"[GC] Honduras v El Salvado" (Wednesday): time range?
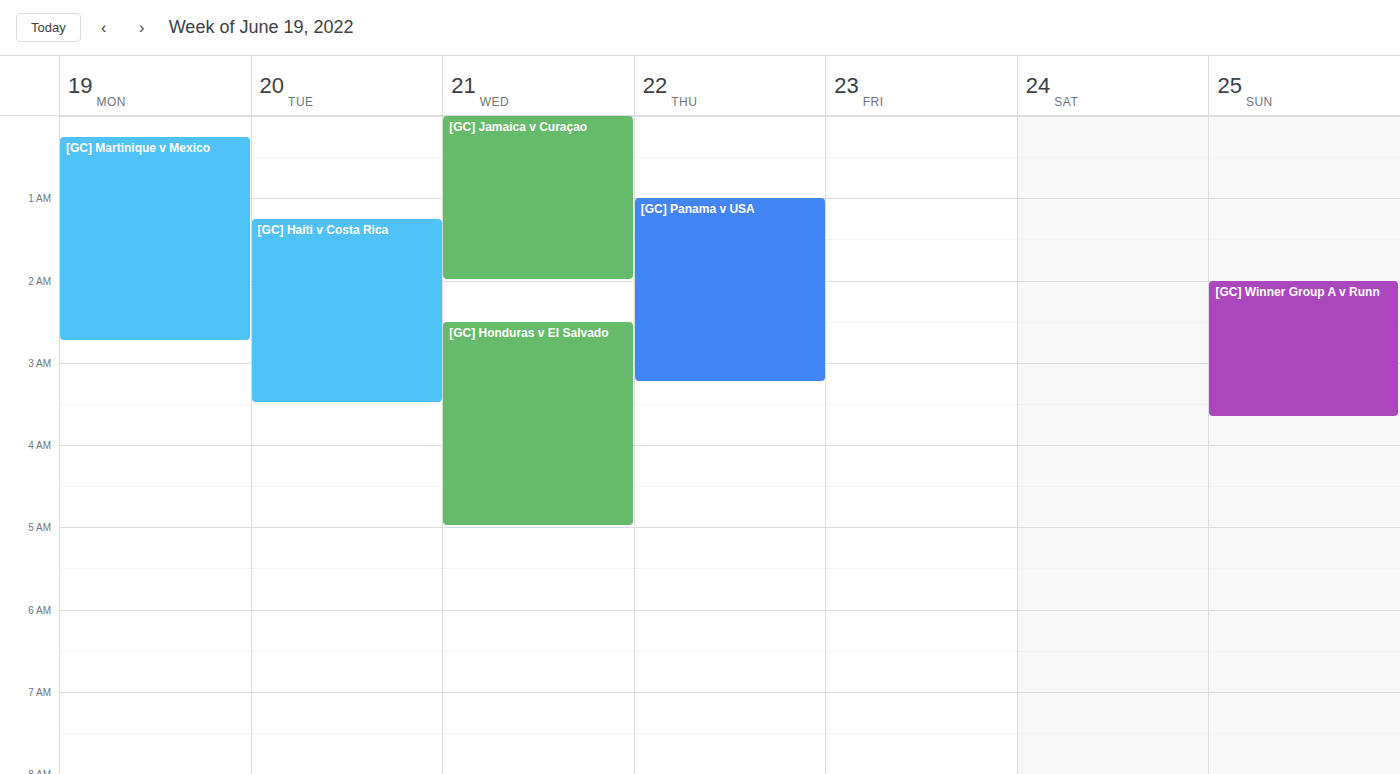
2:30 AM to 5:00 AM